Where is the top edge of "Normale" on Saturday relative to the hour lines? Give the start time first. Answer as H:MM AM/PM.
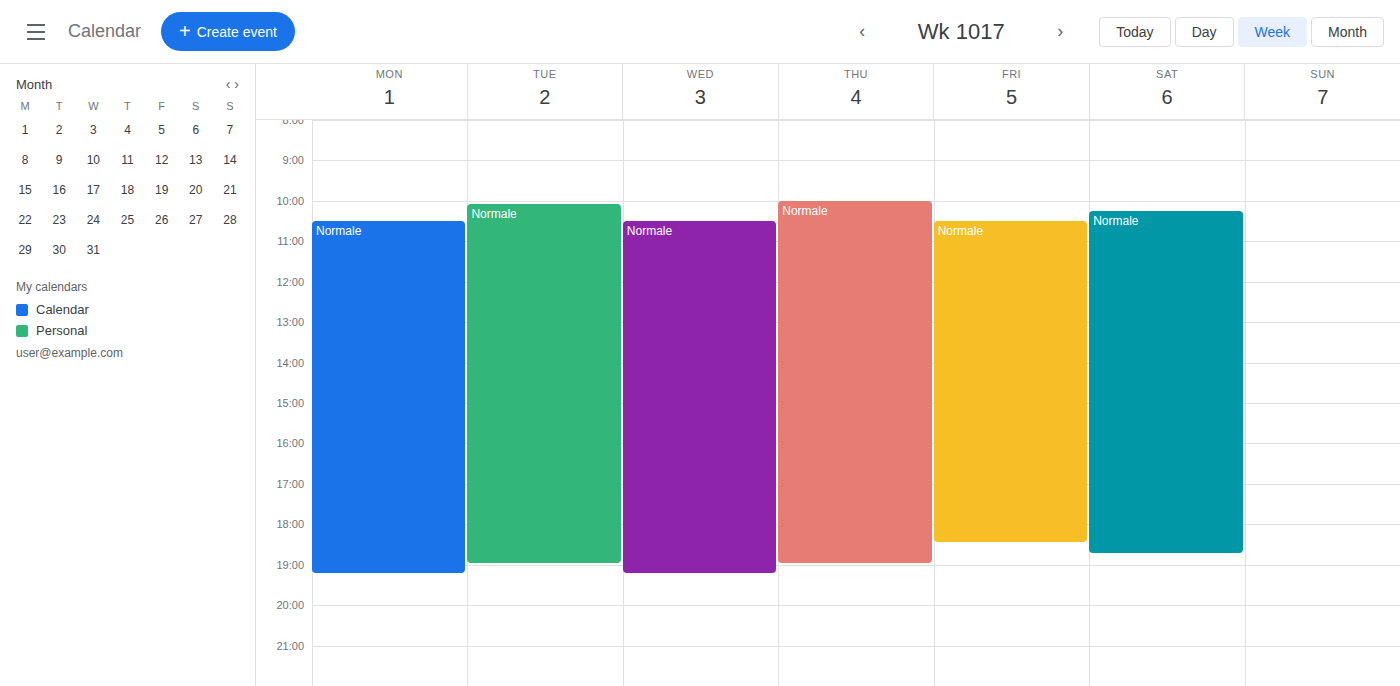
10:15 AM -- neither: a quarter of the way from the 10 AM line to the 11 AM line.